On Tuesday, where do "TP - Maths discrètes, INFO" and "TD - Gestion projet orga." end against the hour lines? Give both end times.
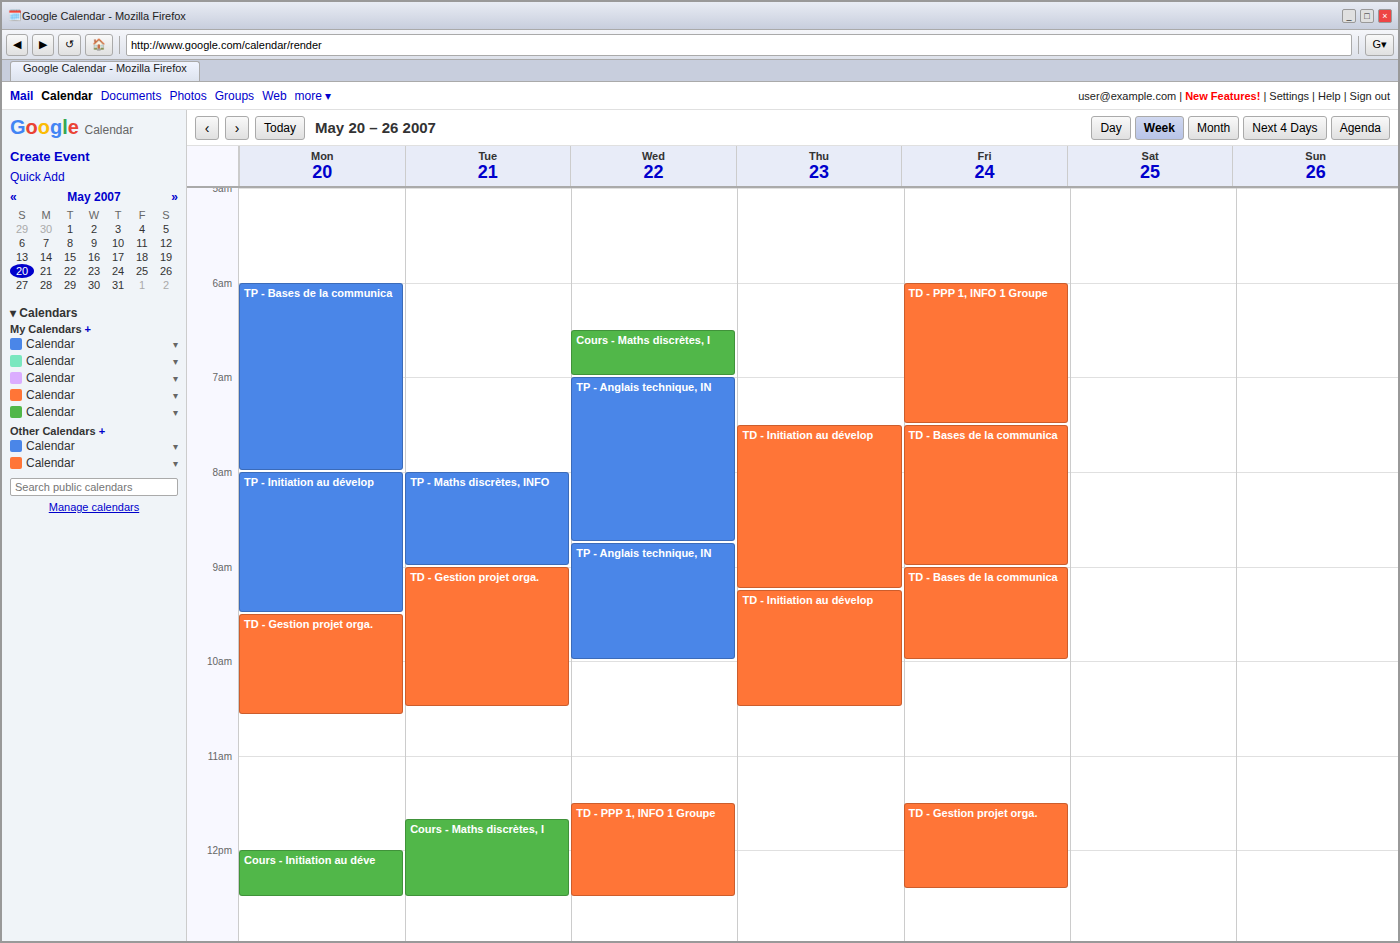
"TP - Maths discrètes, INFO": 9:00 AM, exactly on the 9 AM line. "TD - Gestion projet orga.": 10:30 AM, halfway between the 10 AM and 11 AM lines.